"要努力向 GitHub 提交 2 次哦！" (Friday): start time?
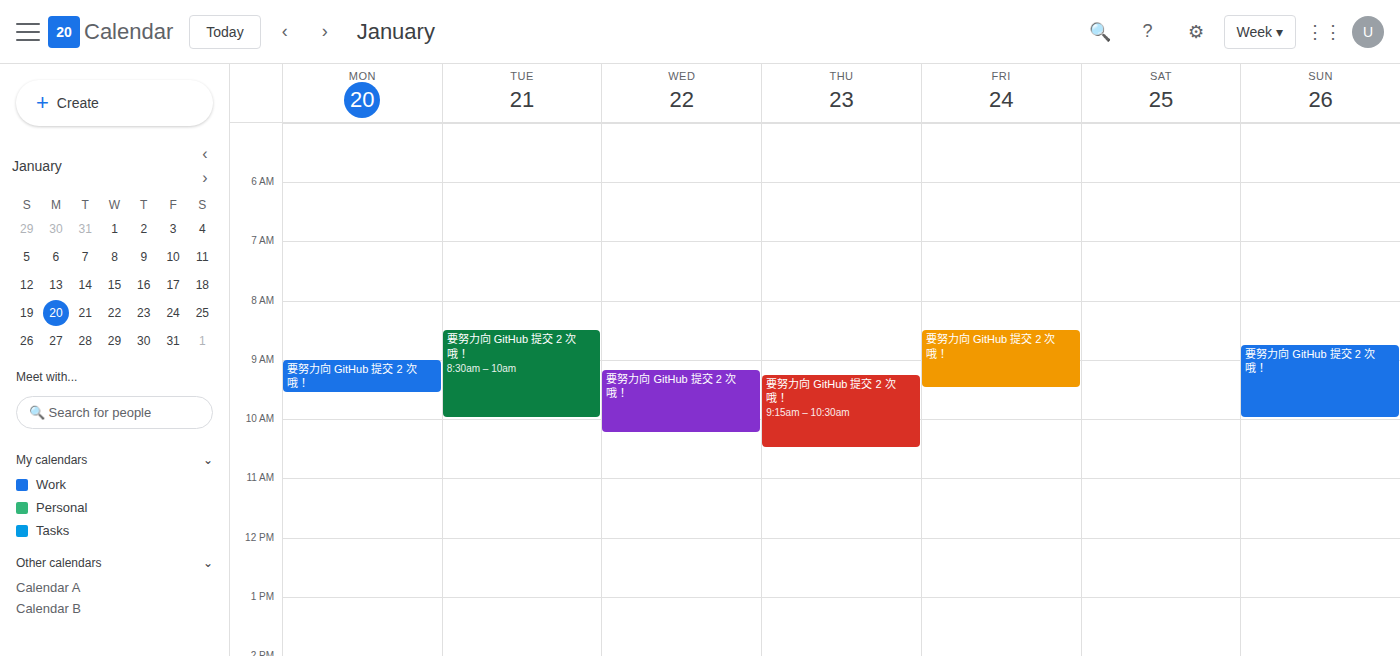
08:30